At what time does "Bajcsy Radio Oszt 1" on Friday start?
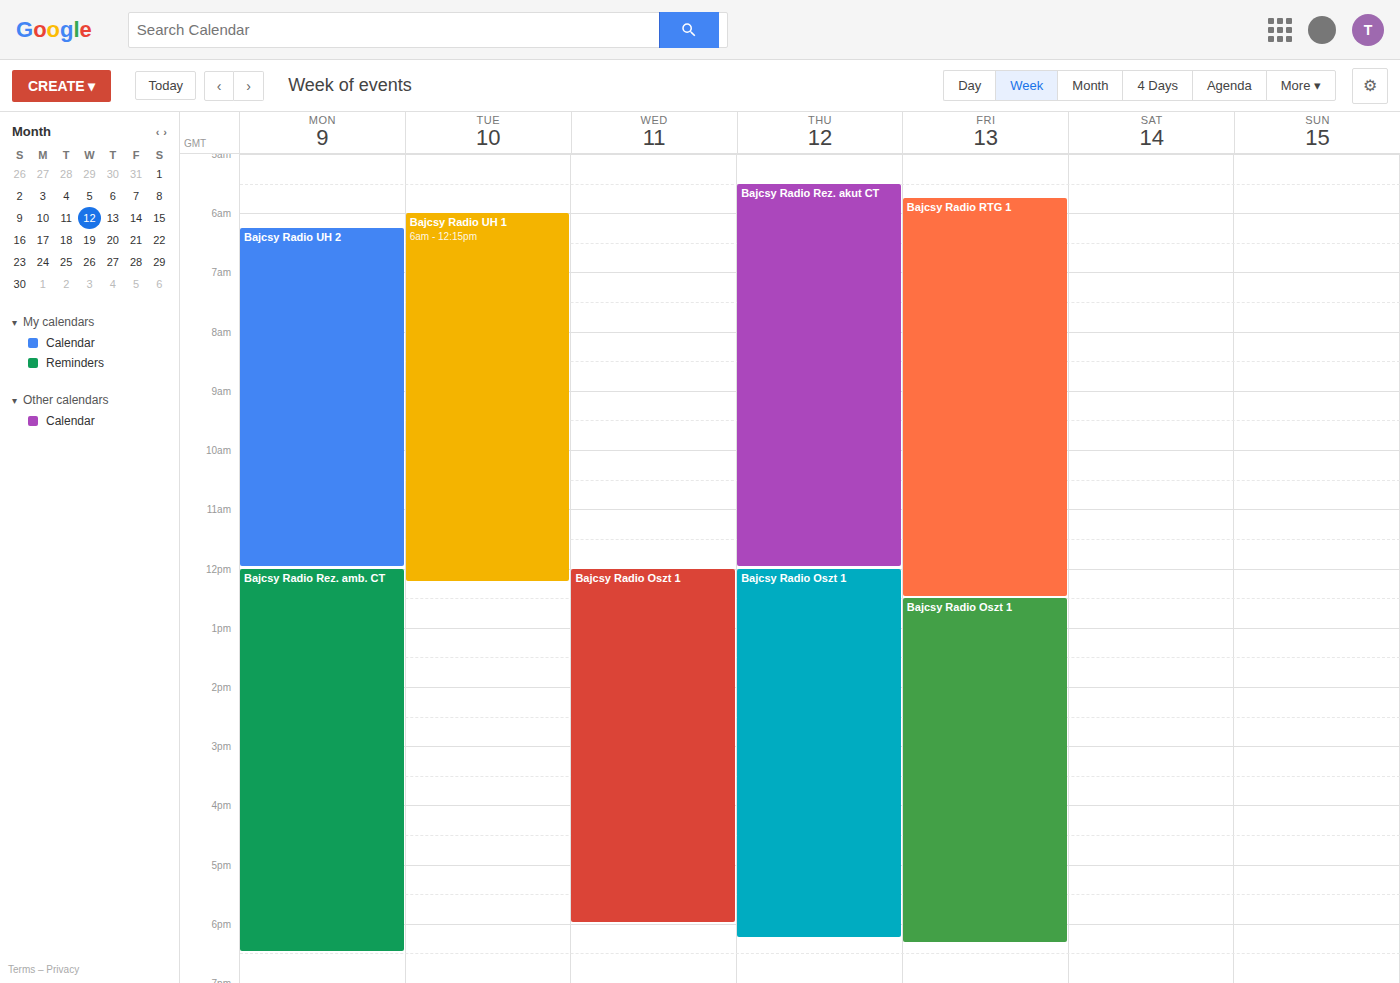
12:30 PM